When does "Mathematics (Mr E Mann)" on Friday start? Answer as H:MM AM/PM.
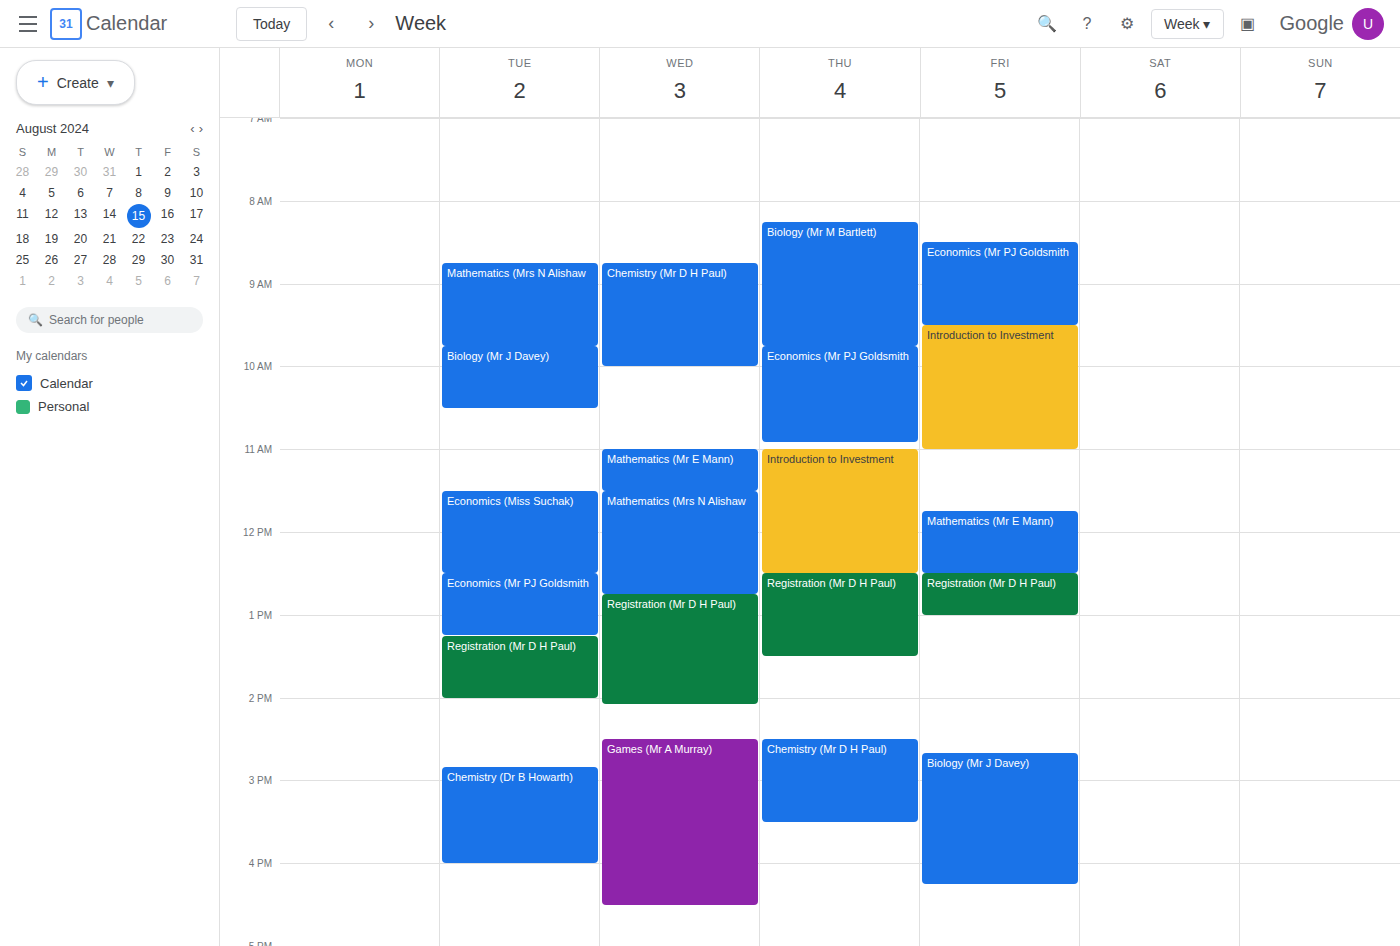
11:45 AM